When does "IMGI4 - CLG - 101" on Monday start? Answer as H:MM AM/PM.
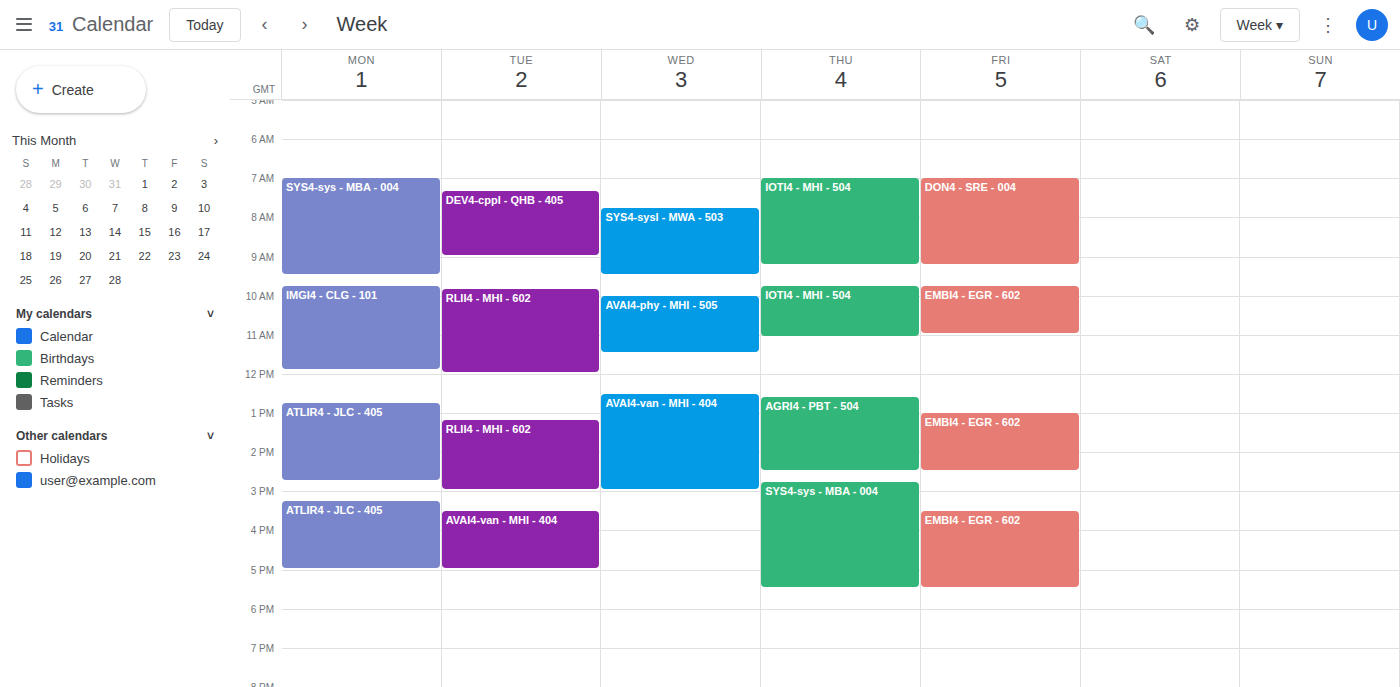
9:45 AM